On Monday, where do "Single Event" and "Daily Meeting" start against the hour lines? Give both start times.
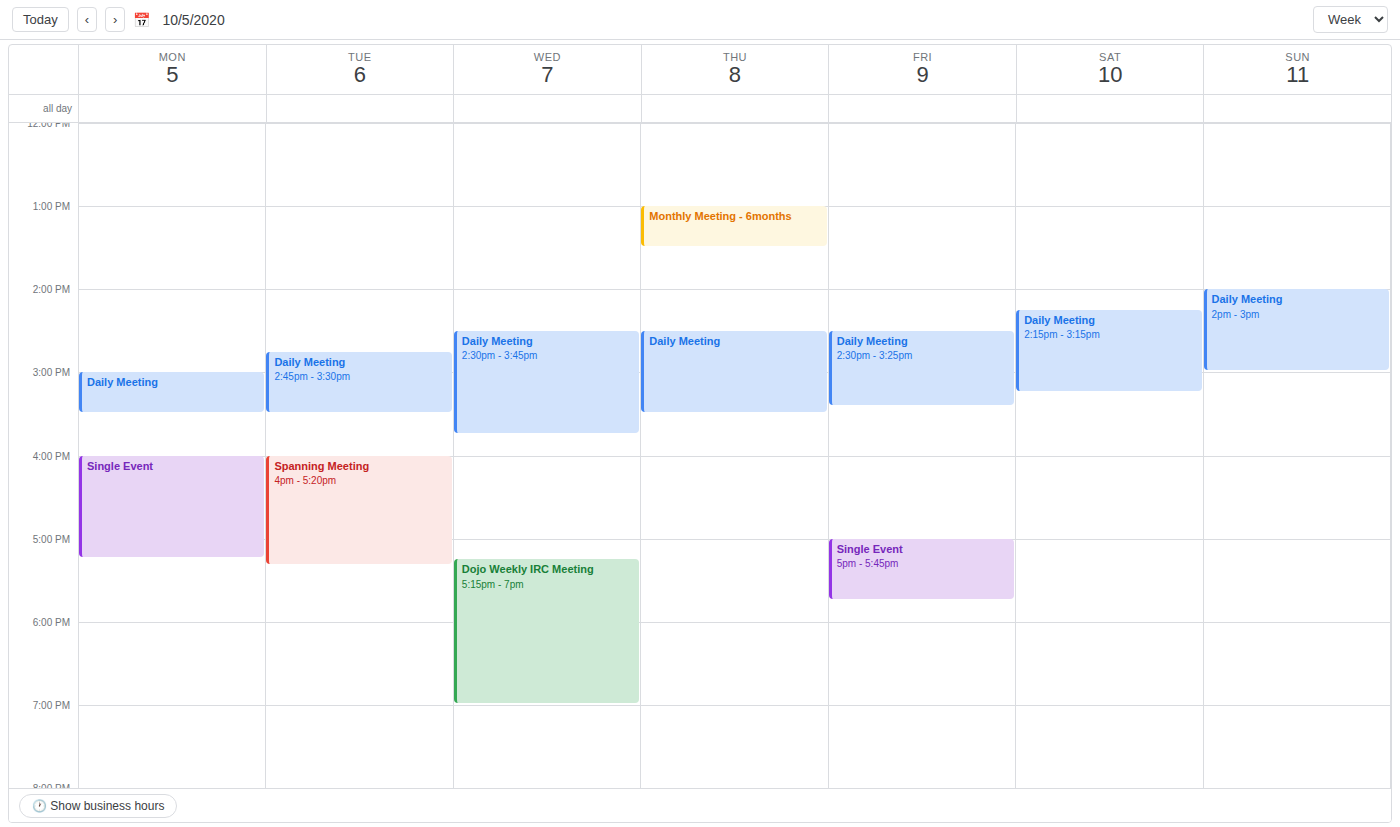
"Single Event": 4:00 PM, exactly on the 4 PM line. "Daily Meeting": 3:00 PM, exactly on the 3 PM line.